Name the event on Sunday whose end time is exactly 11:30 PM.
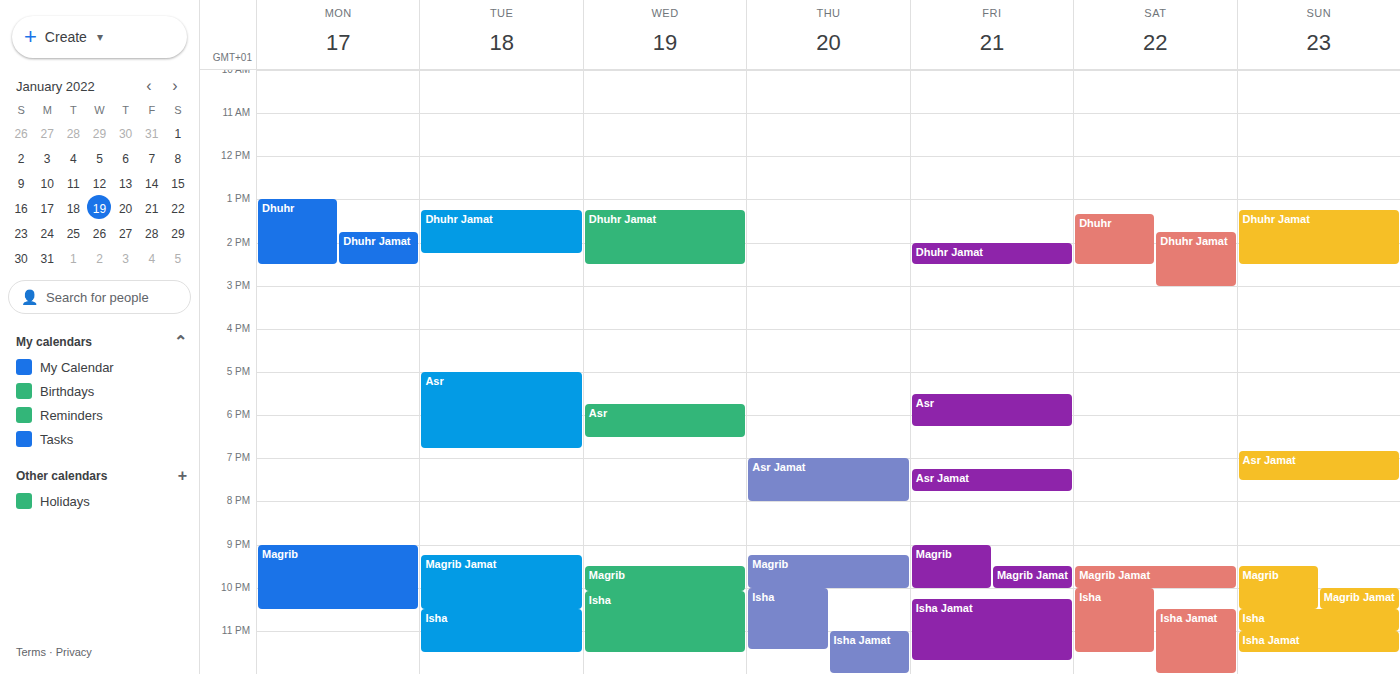
"Isha Jamat"